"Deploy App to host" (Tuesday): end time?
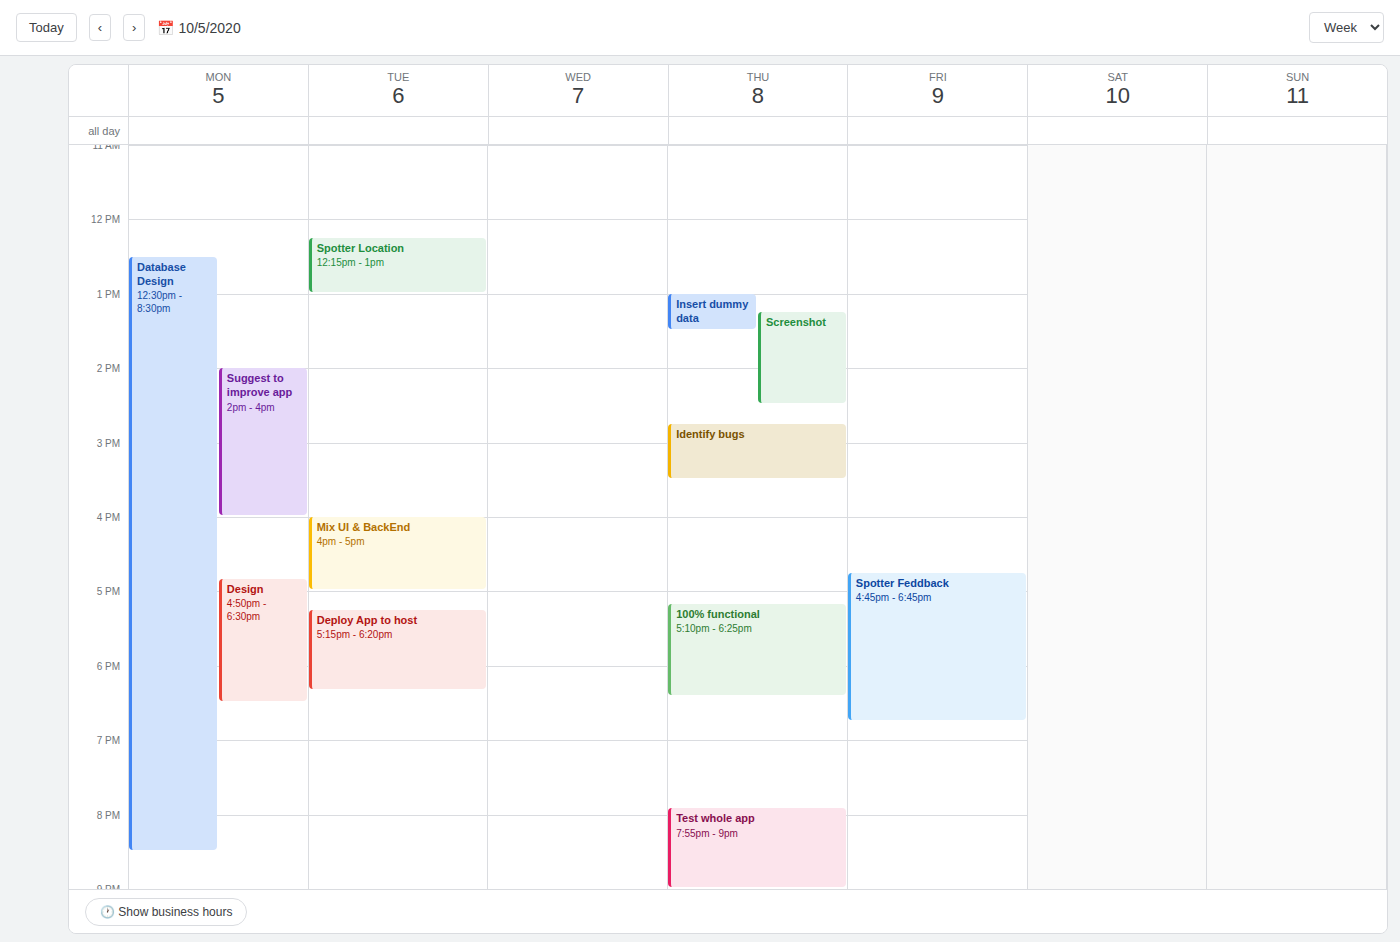
6:20 PM